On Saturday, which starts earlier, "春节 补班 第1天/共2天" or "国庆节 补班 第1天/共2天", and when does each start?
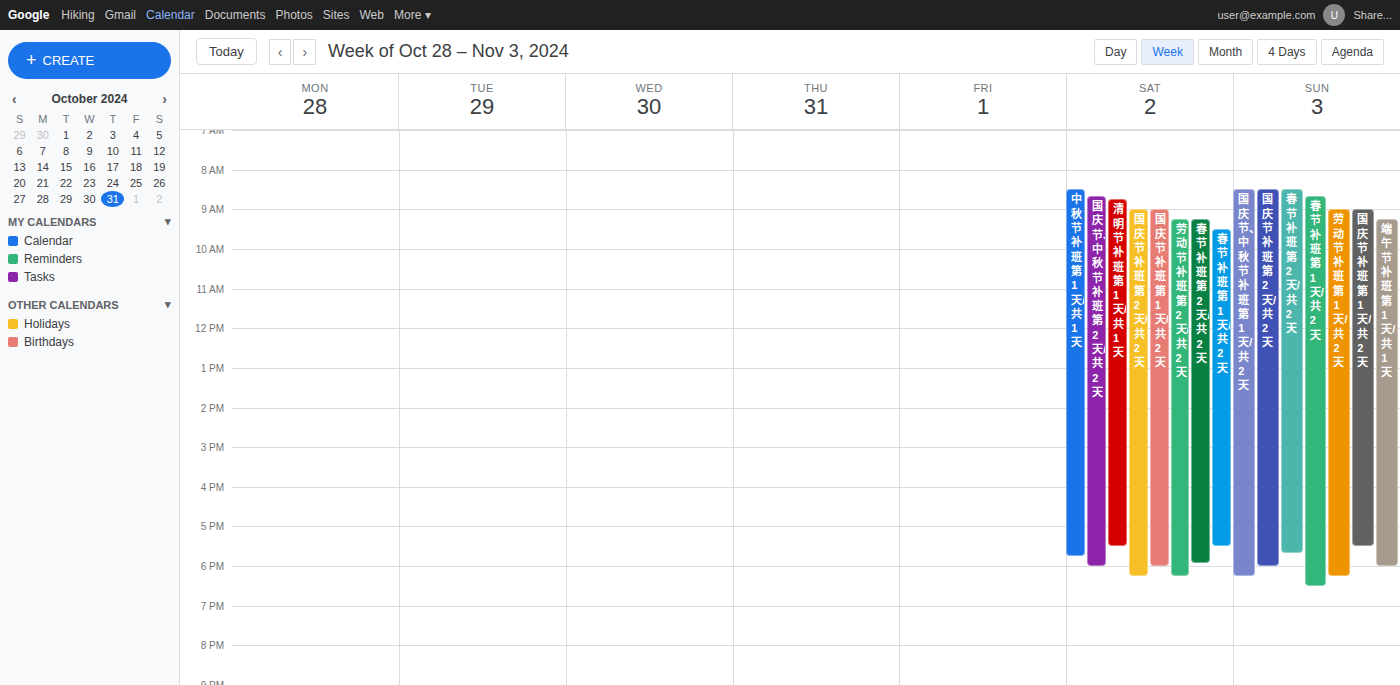
"国庆节 补班 第1天/共2天" 9:00 AM; "春节 补班 第1天/共2天" 9:30 AM.